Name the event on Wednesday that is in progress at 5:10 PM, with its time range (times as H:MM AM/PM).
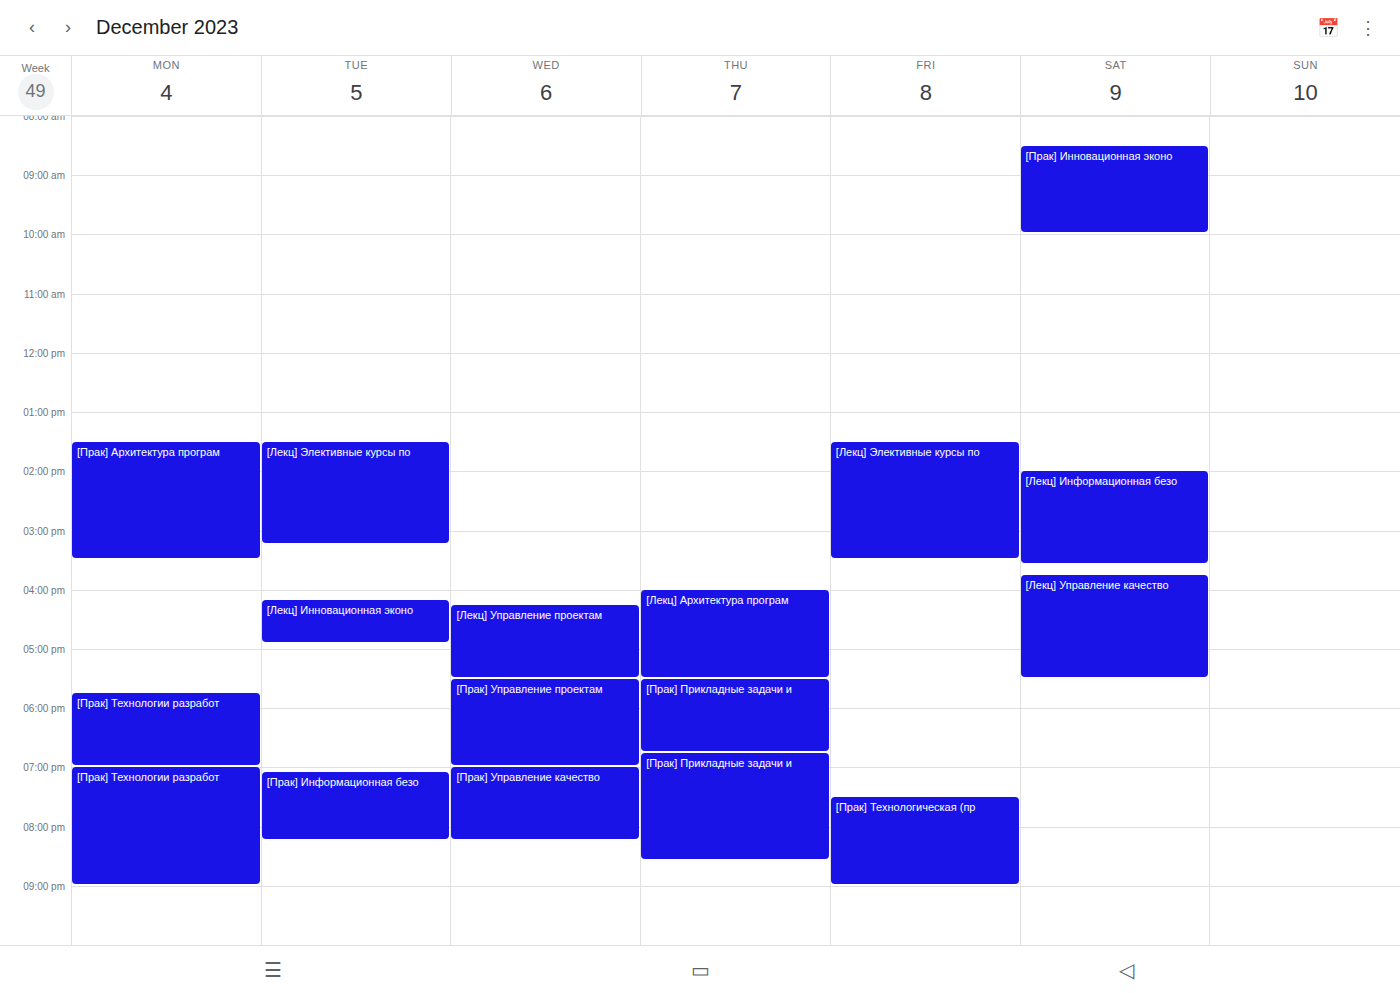
"[Лекц] Управление проектам", 4:15 PM to 5:30 PM